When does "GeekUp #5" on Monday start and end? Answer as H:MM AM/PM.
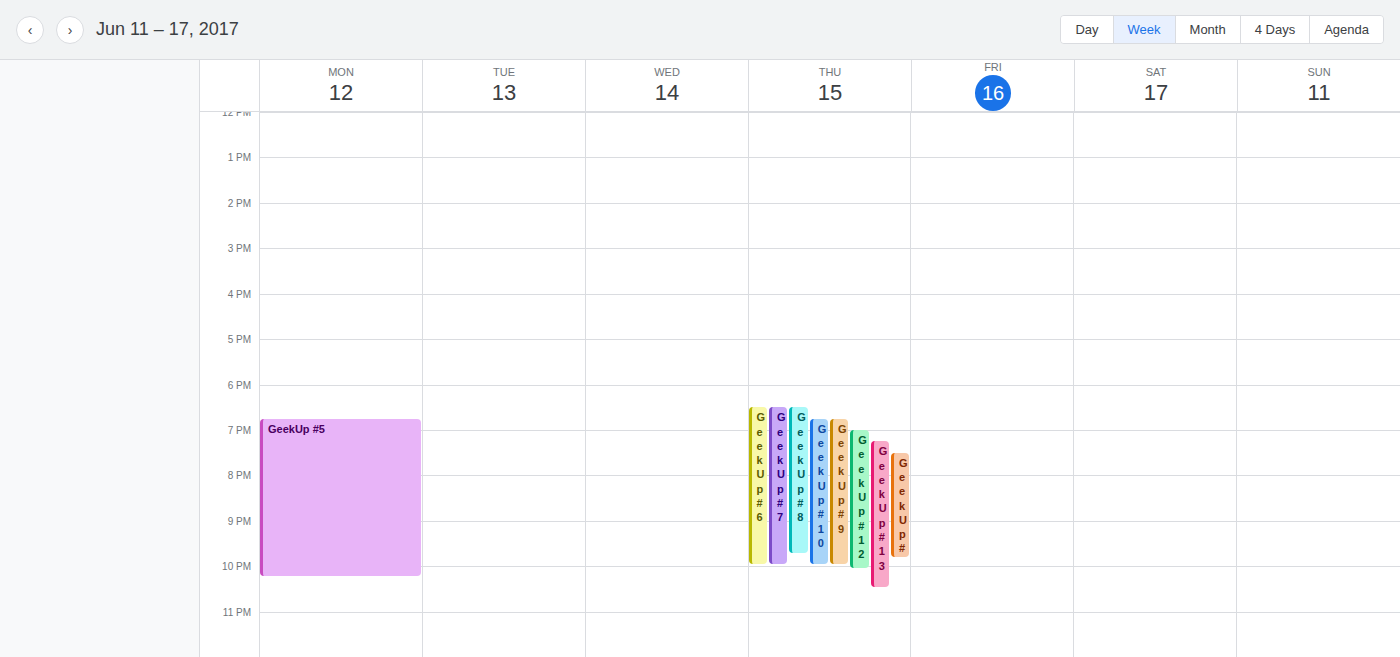
6:45 PM to 10:15 PM